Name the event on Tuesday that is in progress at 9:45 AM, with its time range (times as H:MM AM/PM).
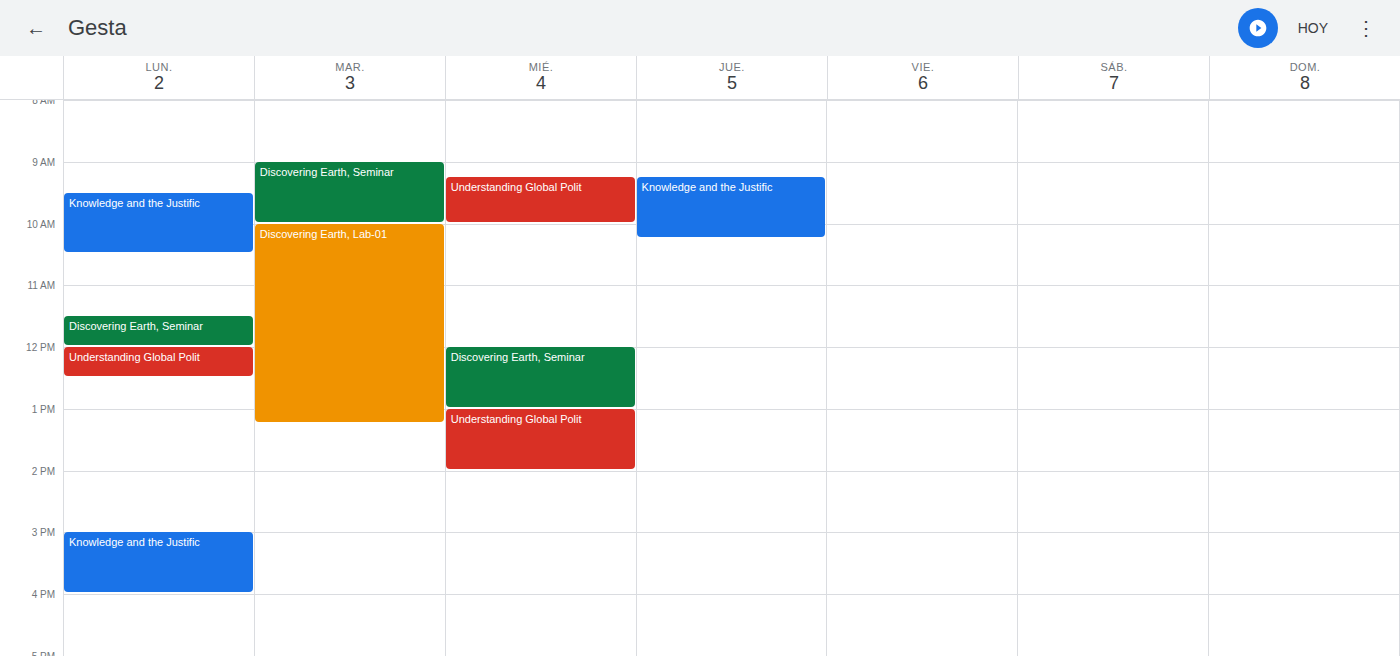
"Discovering Earth, Seminar", 9:00 AM to 10:00 AM